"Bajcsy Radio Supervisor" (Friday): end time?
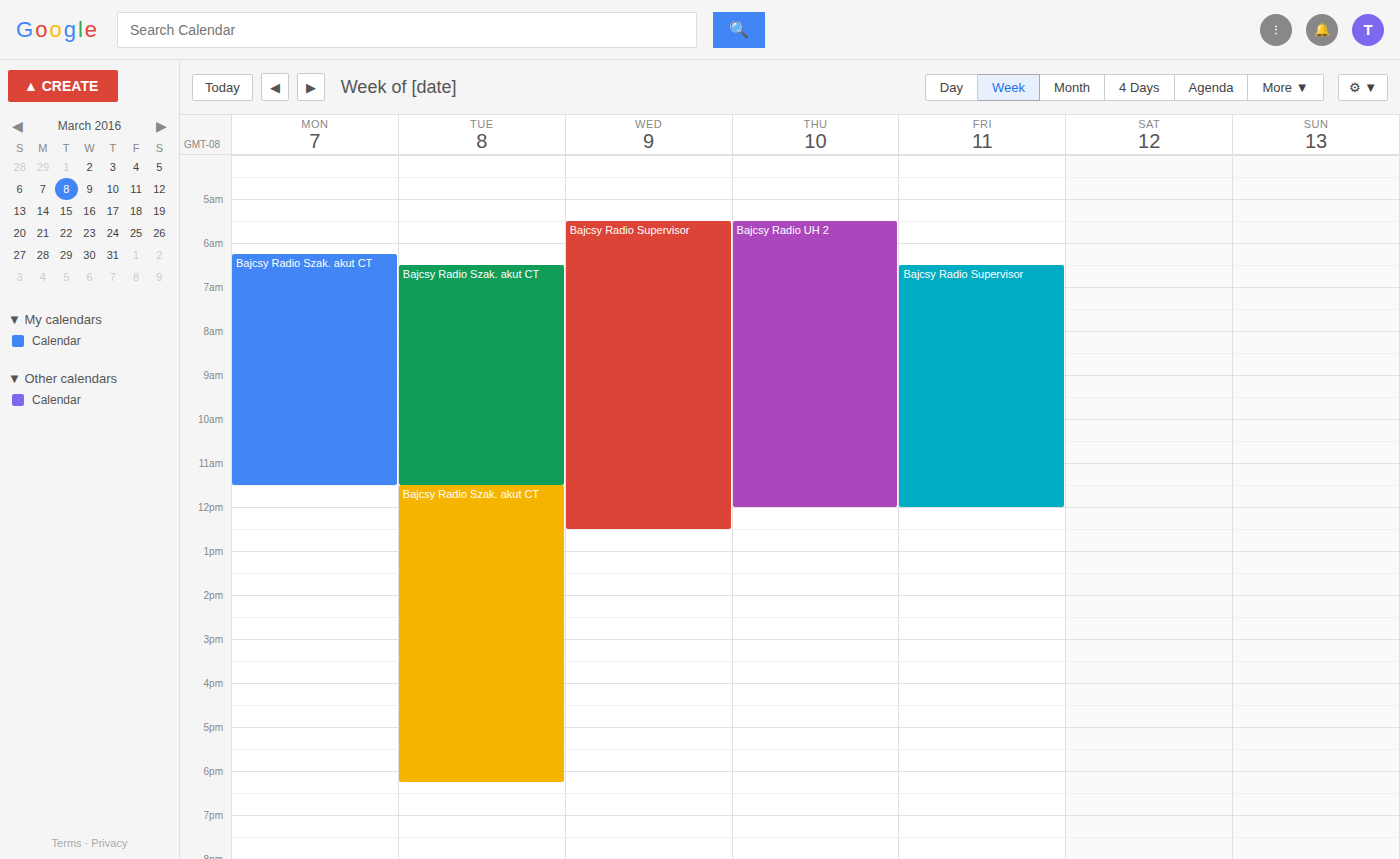
12:00 PM